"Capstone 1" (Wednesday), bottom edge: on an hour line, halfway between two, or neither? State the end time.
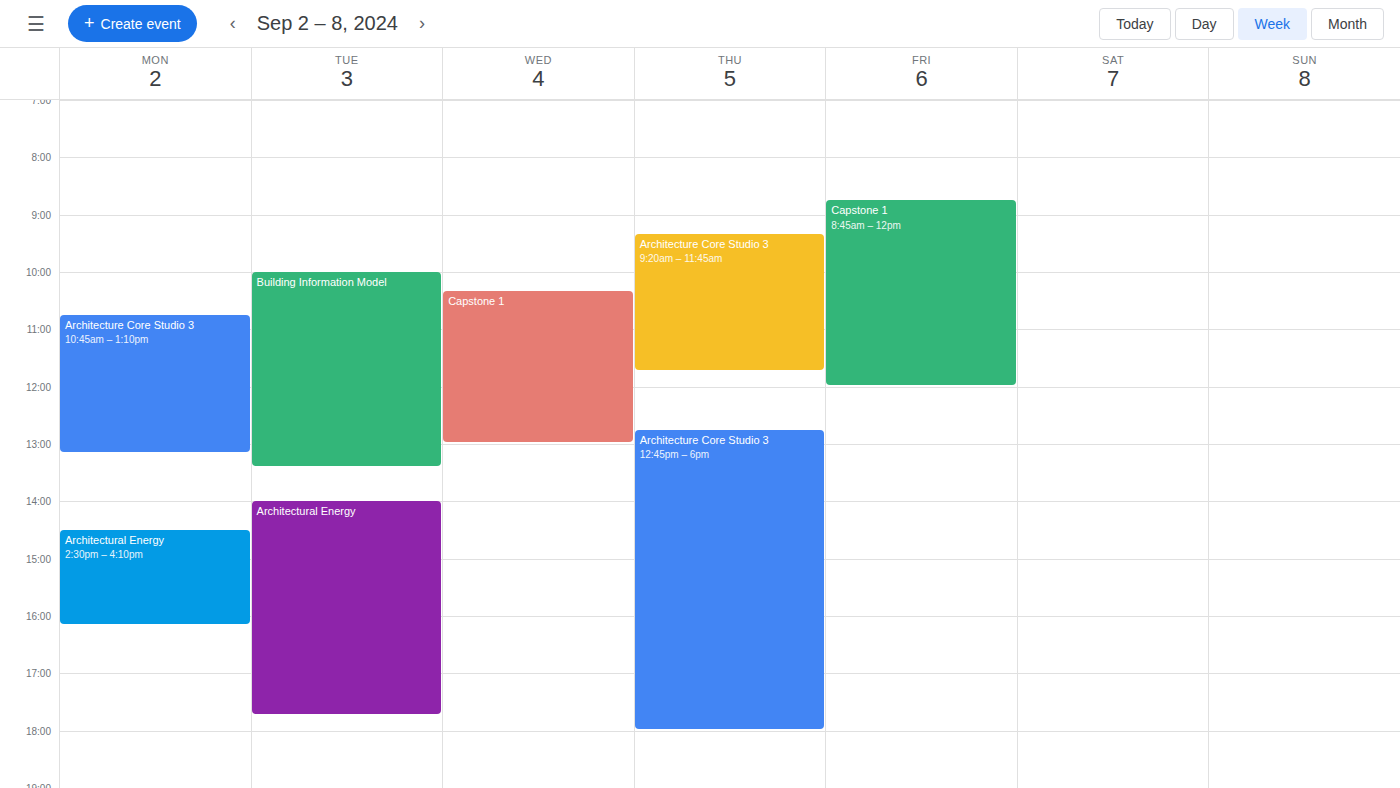
1:00 PM -- exactly on the 1 PM line.